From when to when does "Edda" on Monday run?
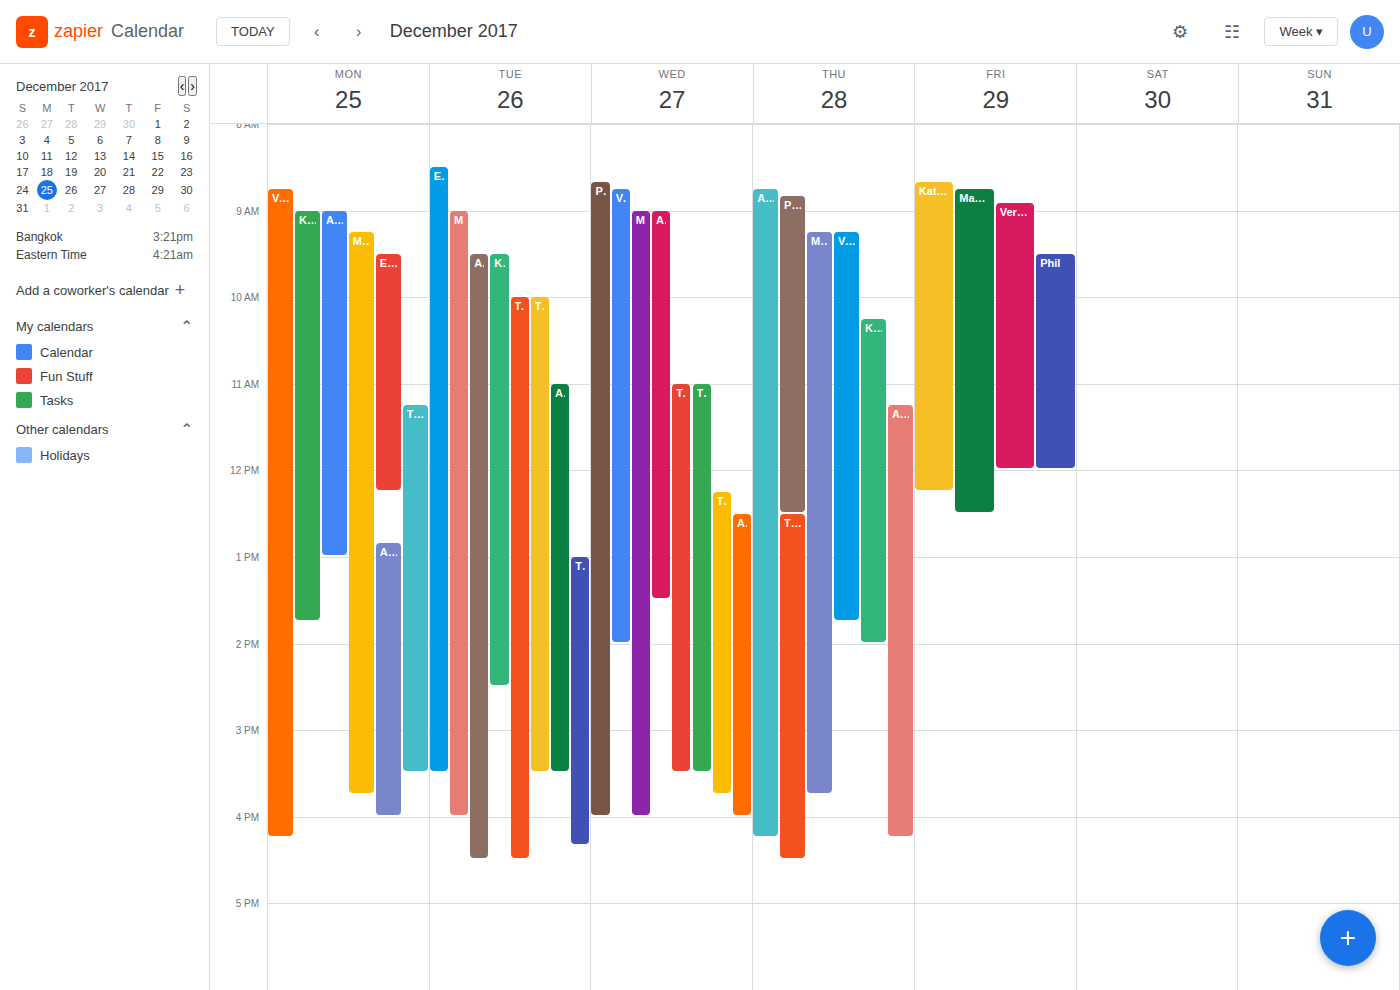
9:30 AM to 12:15 PM